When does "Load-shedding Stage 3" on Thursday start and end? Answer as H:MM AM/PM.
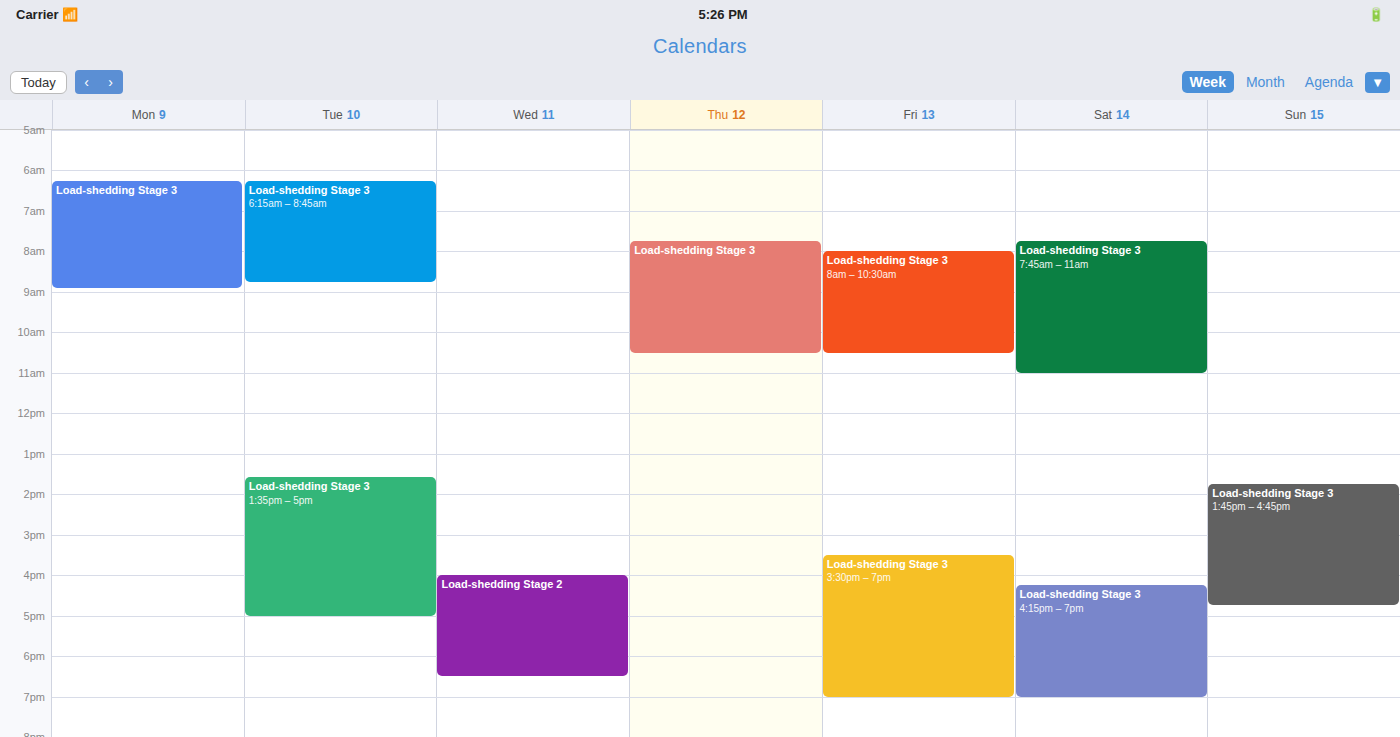
7:45 AM to 10:30 AM